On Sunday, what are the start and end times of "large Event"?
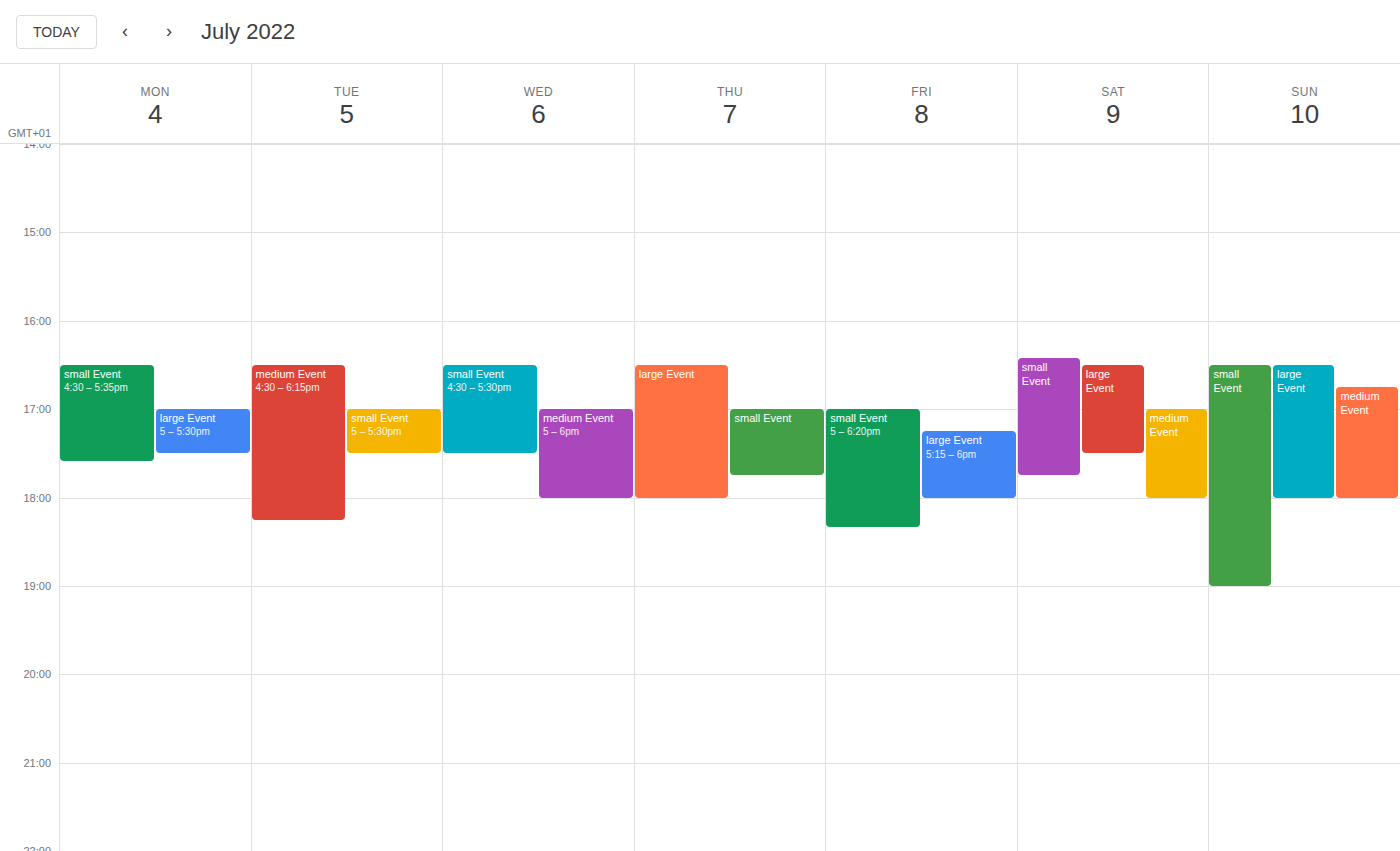
4:30 PM to 6:00 PM